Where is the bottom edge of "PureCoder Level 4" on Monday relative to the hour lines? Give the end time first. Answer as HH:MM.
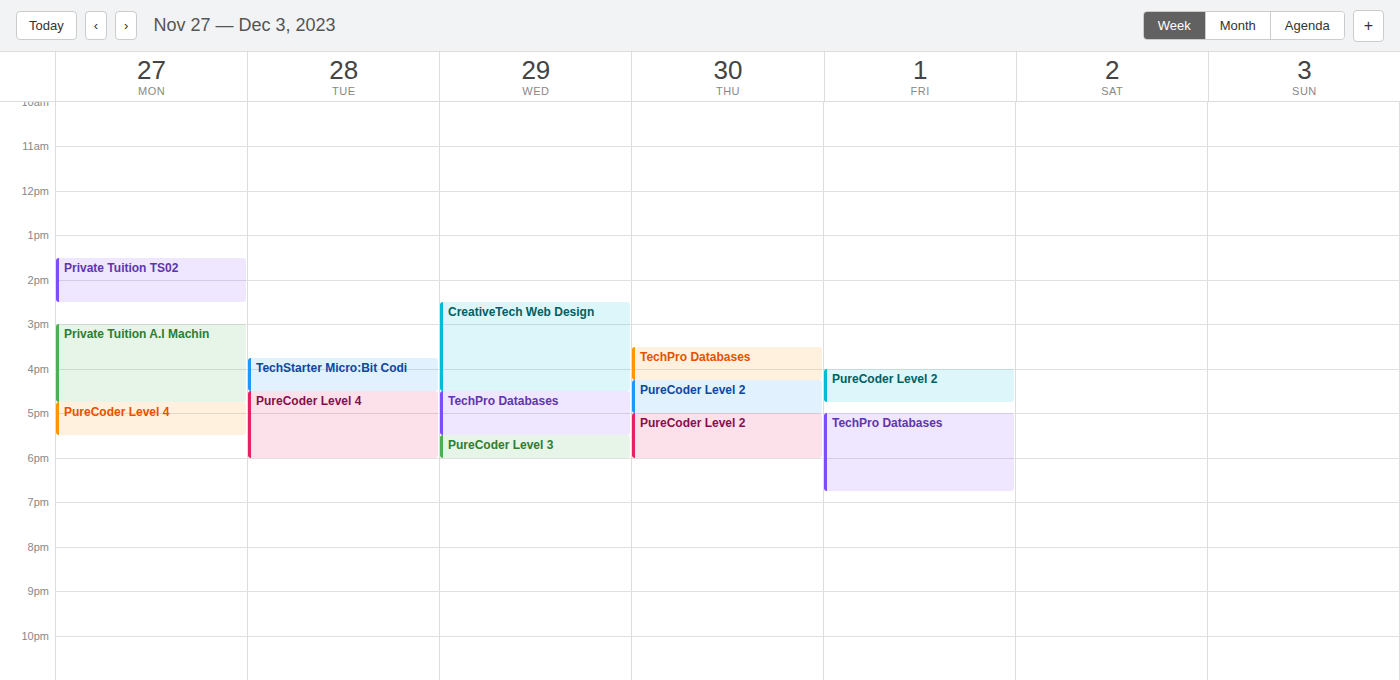
17:30 -- halfway between the 17:00 and 18:00 lines.